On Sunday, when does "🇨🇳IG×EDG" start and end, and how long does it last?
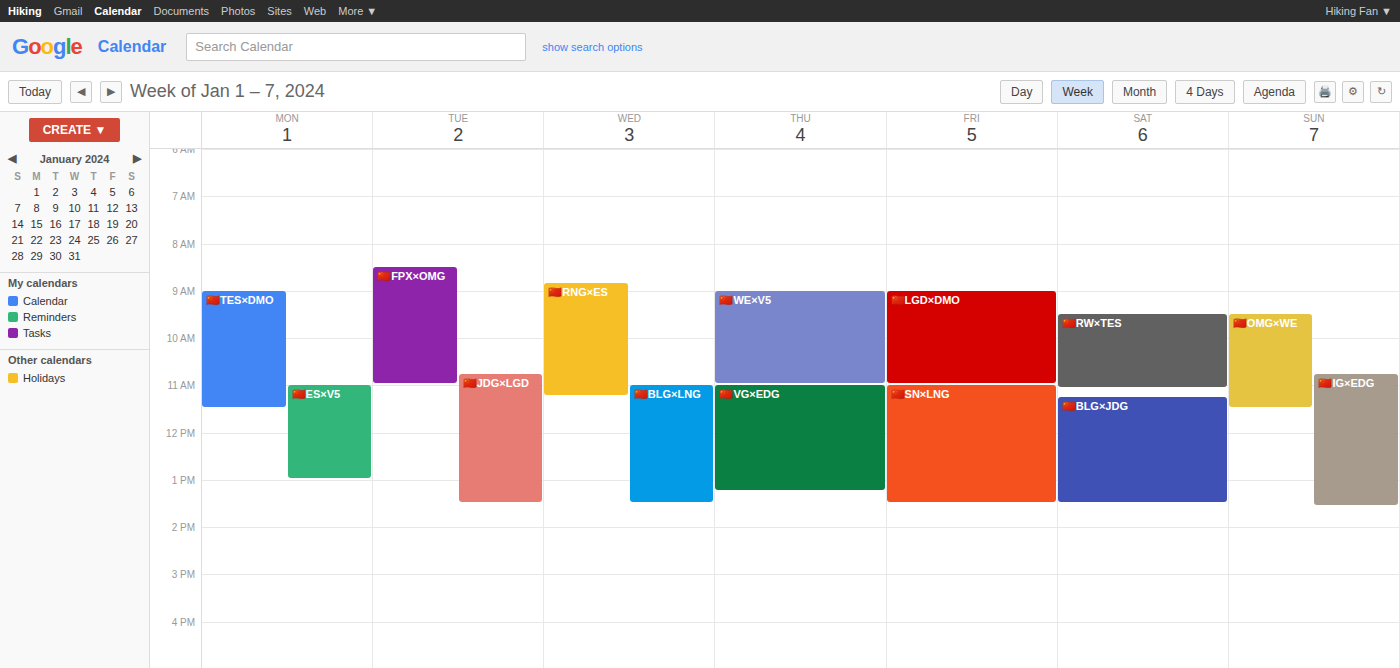
10:45 AM to 1:35 PM, 2 hours 50 minutes